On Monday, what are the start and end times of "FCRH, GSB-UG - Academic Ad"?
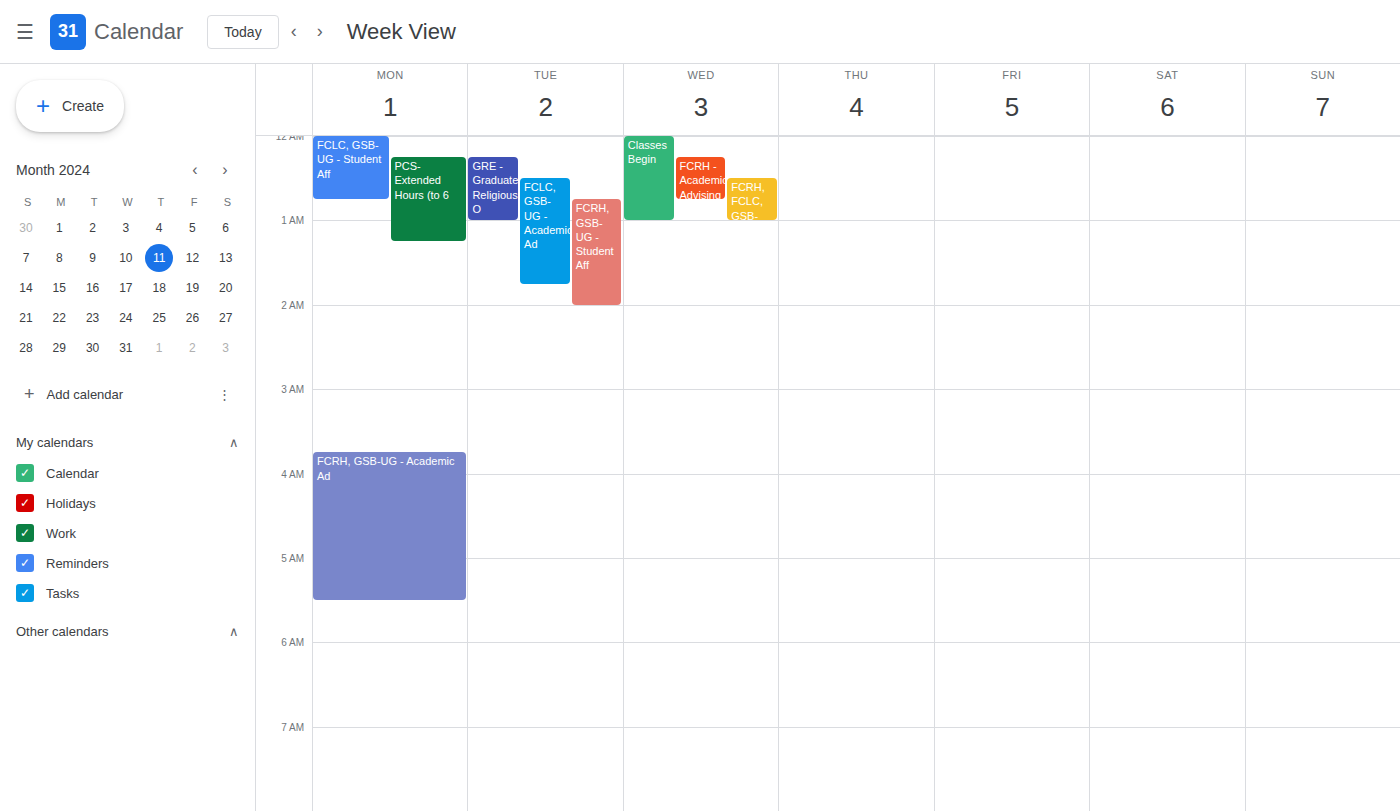
3:45 AM to 5:30 AM